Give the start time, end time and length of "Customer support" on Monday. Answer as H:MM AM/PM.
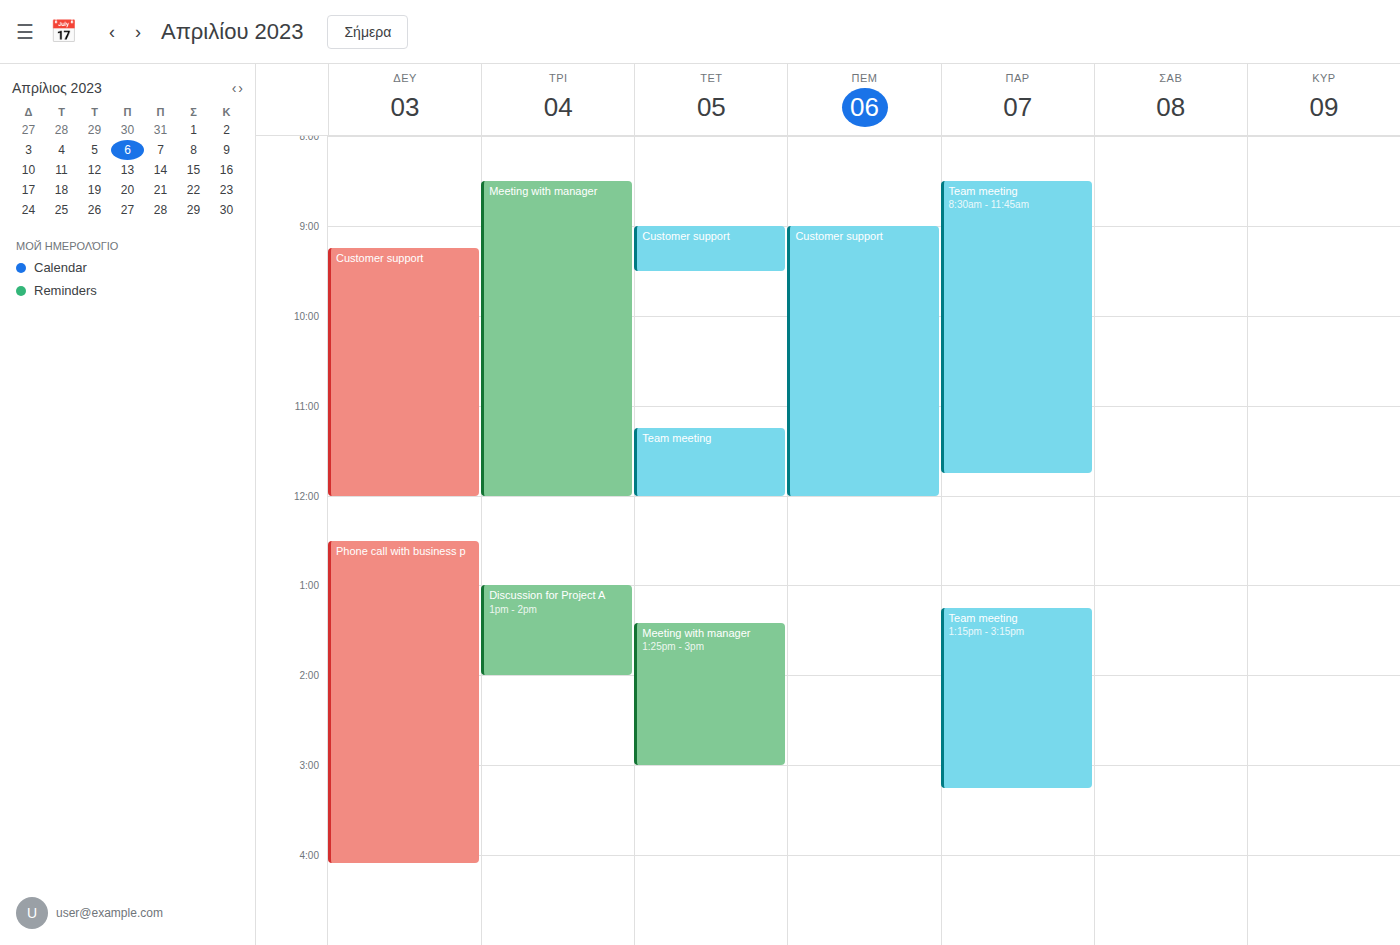
9:15 AM to 12:00 PM, 2 hours 45 minutes